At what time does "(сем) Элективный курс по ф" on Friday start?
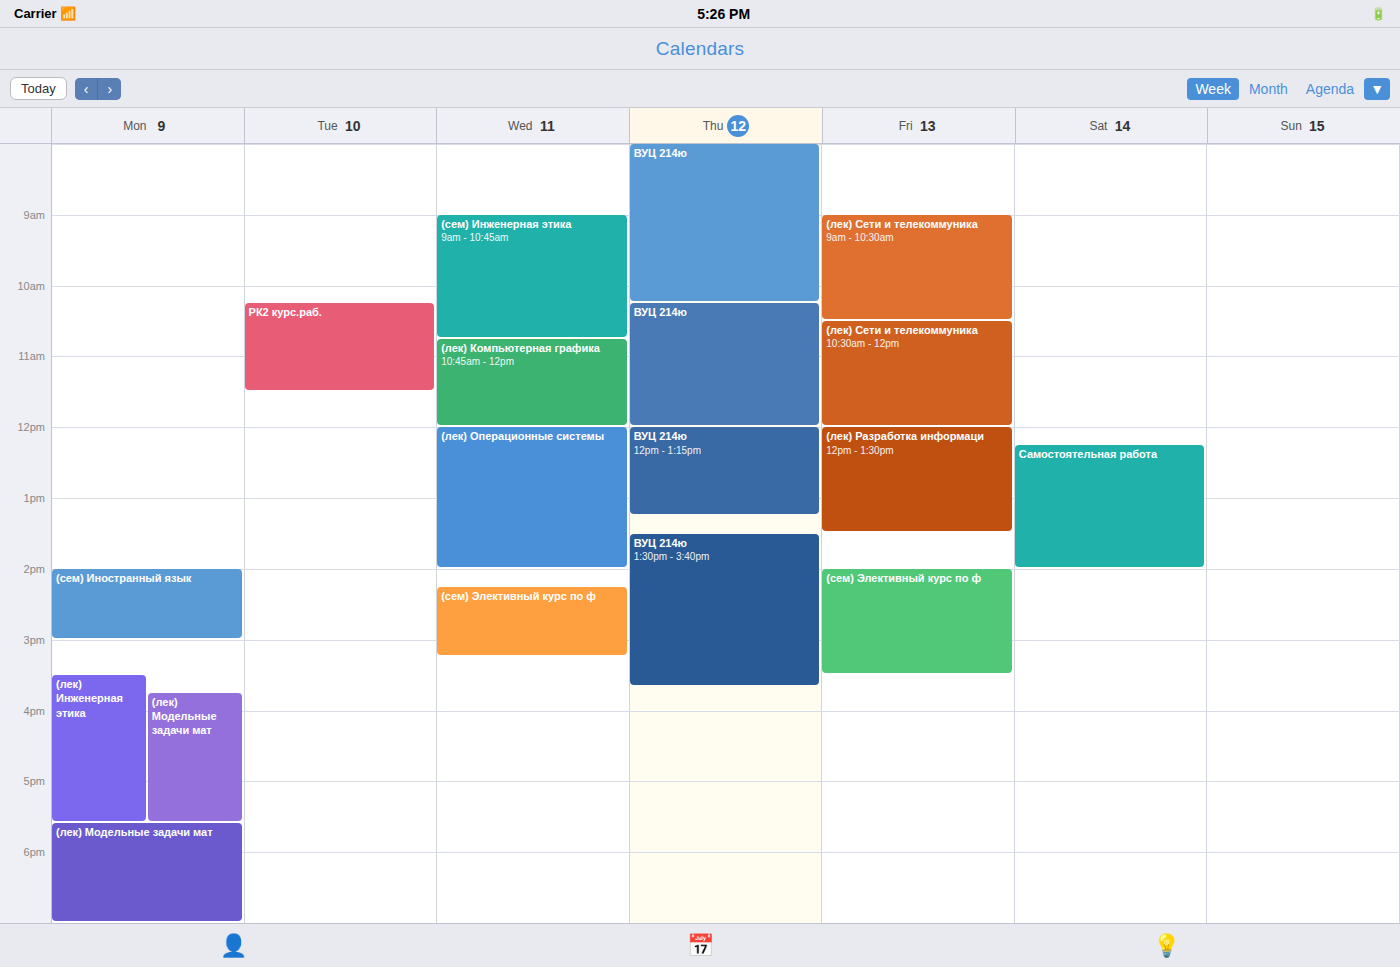
2:00 PM